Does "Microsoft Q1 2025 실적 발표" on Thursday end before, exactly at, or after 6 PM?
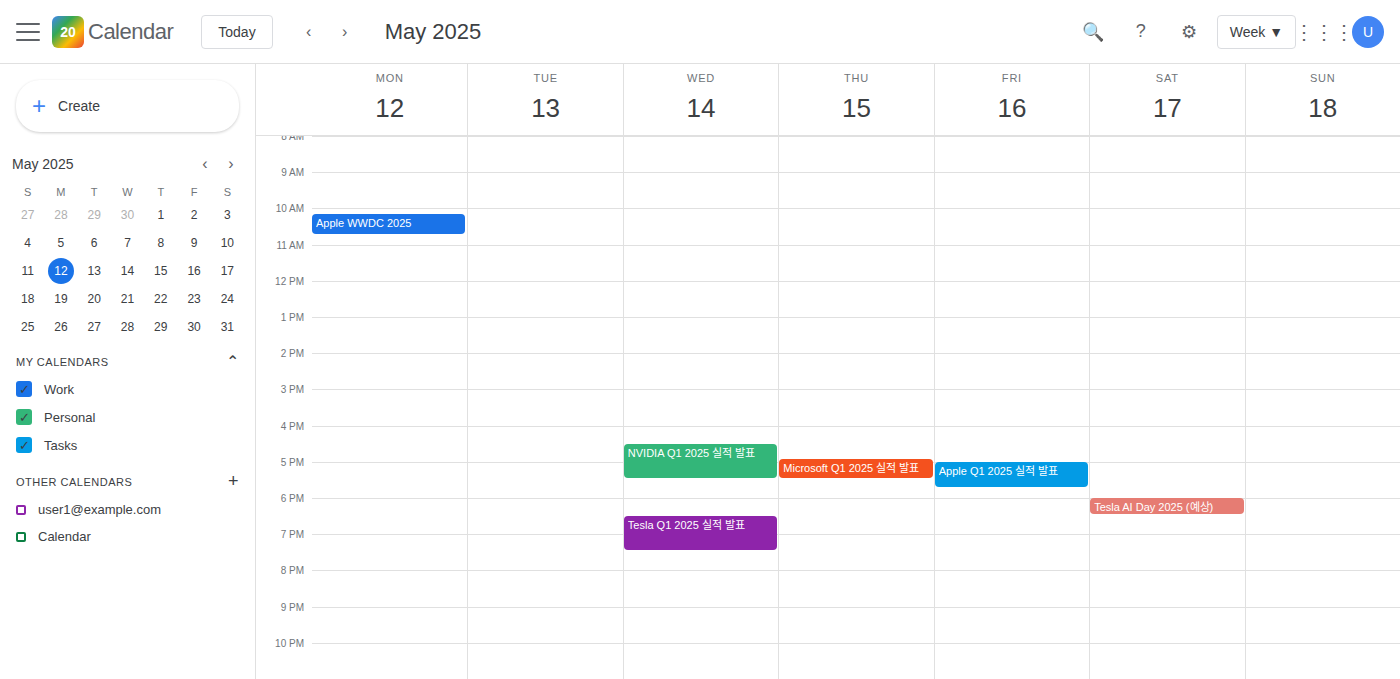
5:30 PM -- before 6 PM, 30 minutes above the 6 PM line.